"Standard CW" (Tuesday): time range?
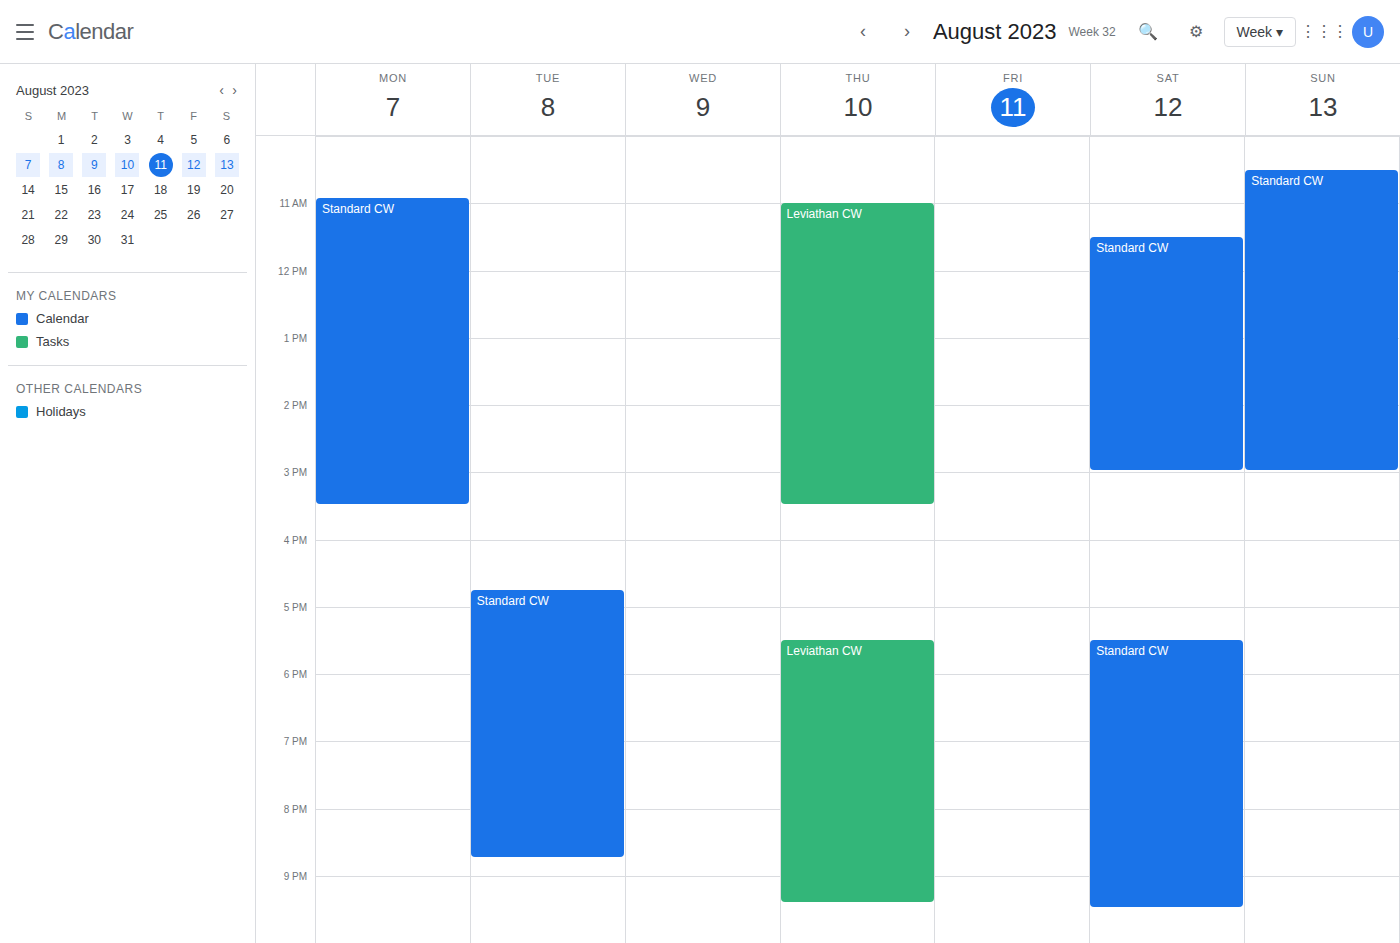
4:45 PM to 8:45 PM